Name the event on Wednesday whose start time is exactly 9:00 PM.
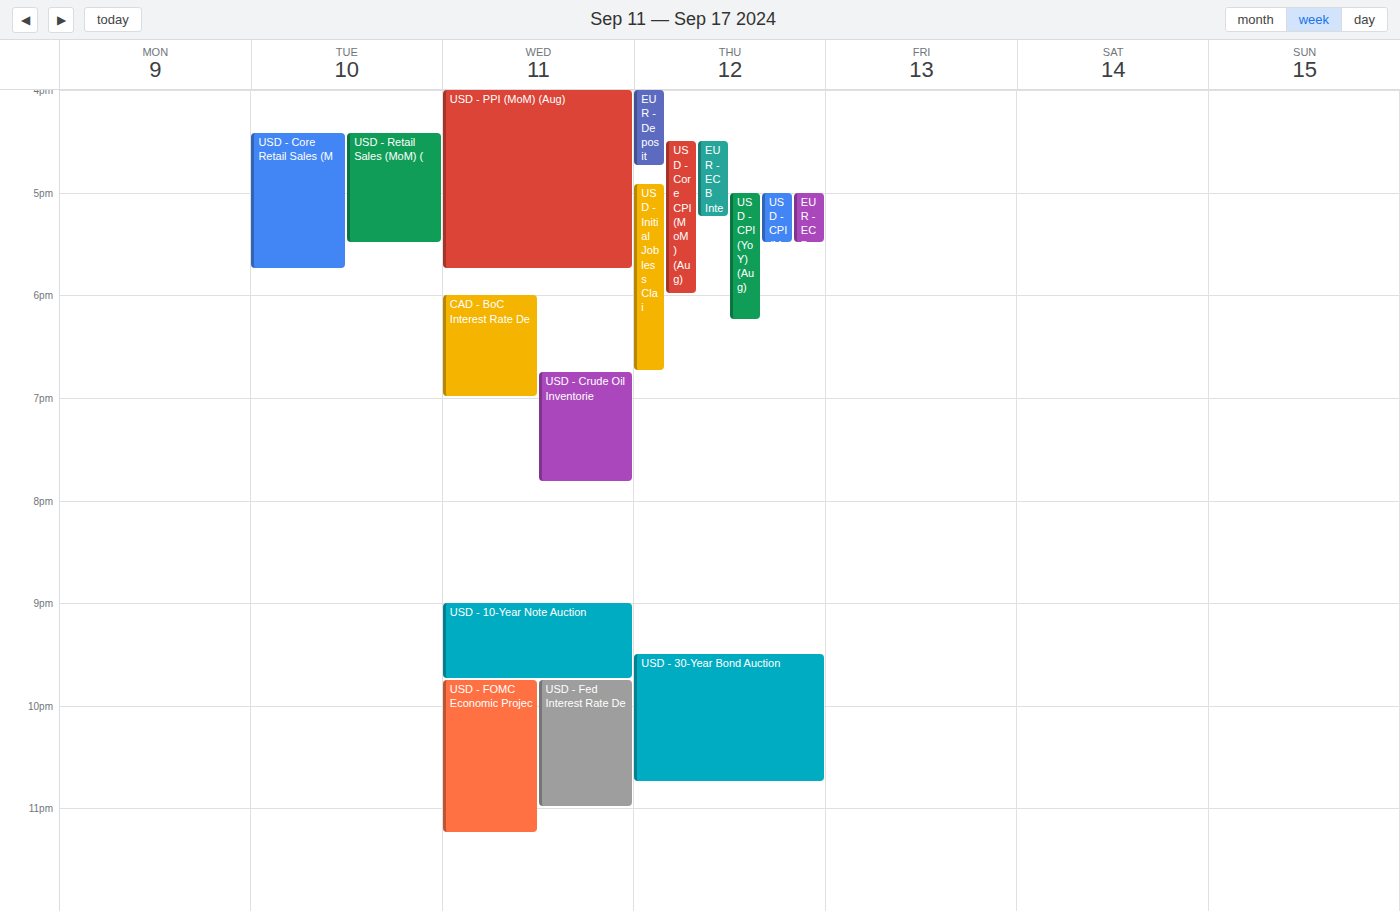
"USD - 10-Year Note Auction"